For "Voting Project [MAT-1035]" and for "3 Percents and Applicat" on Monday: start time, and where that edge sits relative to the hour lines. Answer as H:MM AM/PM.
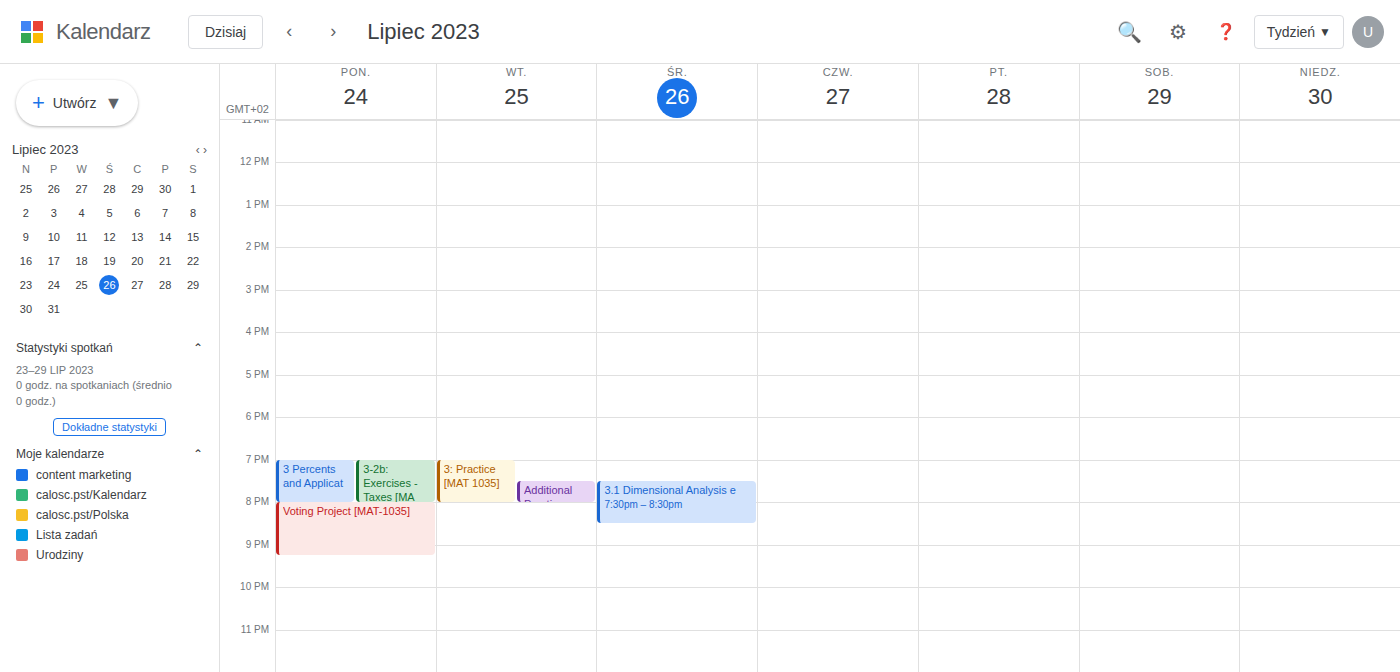
"Voting Project [MAT-1035]": 8:00 PM, exactly on the 8 PM line. "3 Percents and Applicat": 7:00 PM, exactly on the 7 PM line.